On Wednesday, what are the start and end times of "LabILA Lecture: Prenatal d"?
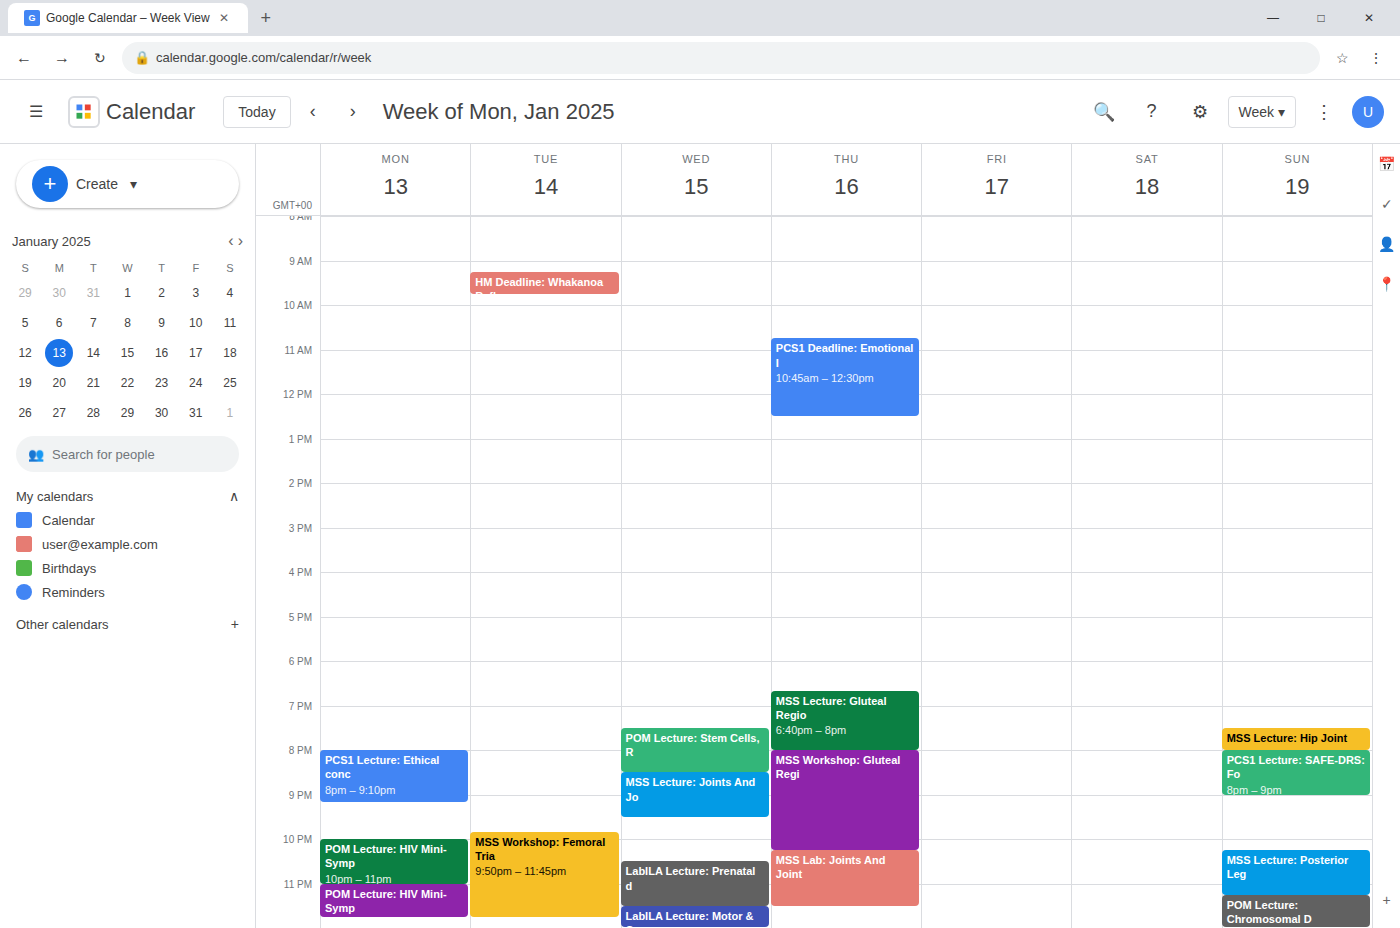
10:30 PM to 11:30 PM